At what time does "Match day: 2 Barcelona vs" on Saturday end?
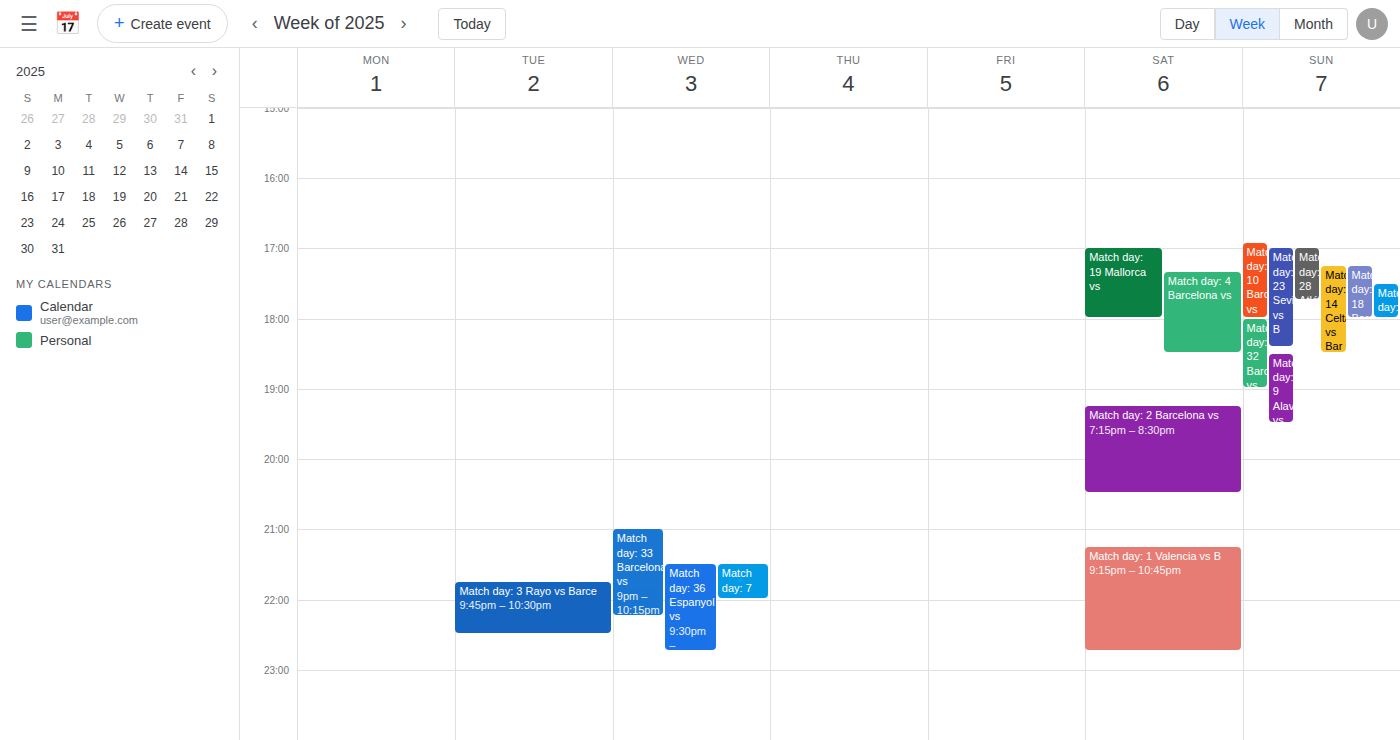
8:30 PM